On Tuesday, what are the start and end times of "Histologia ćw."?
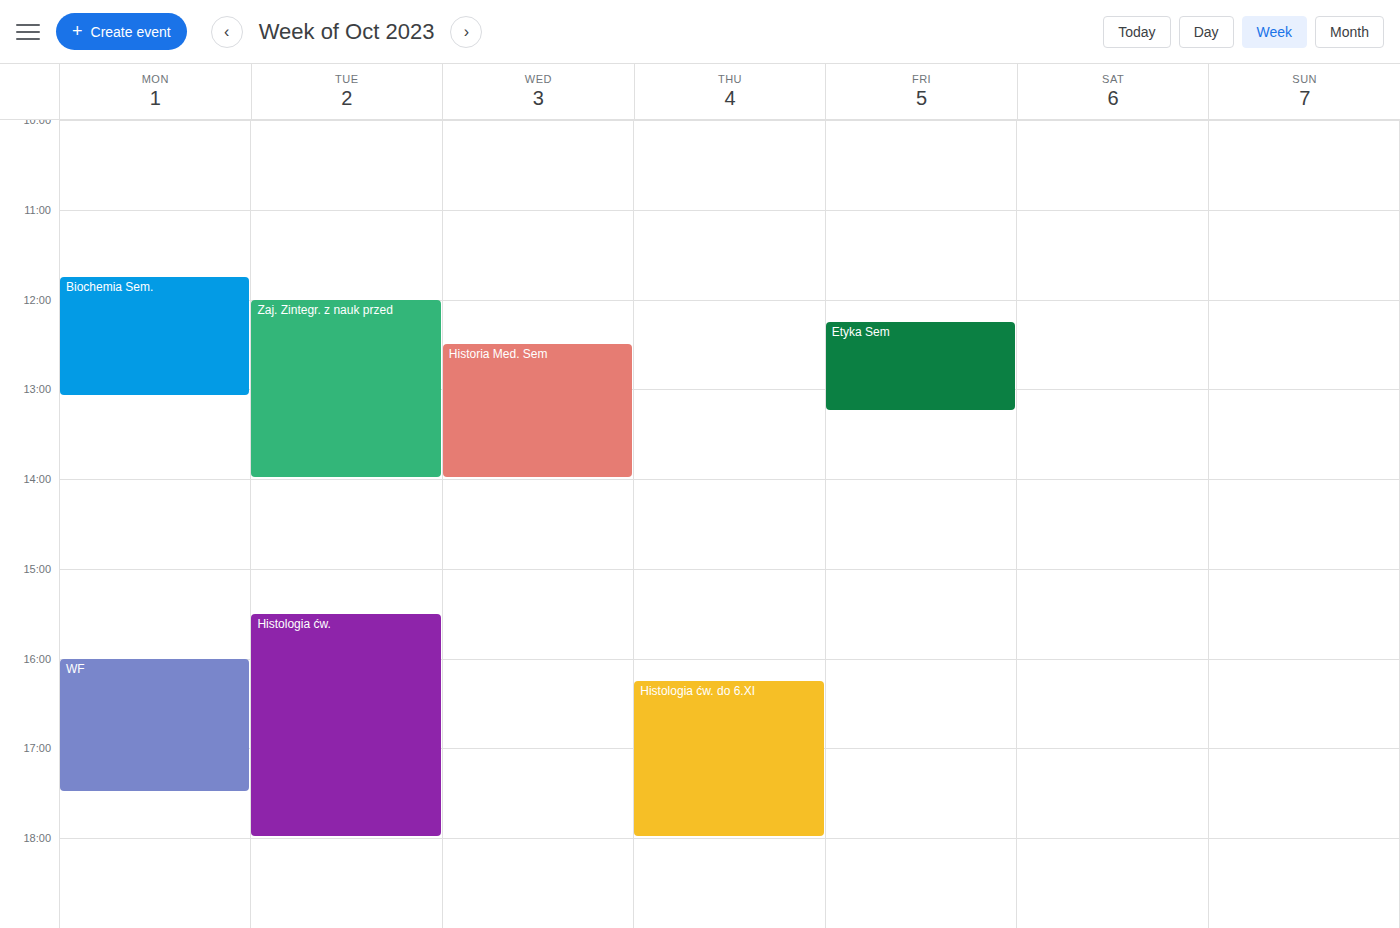
15:30 to 18:00